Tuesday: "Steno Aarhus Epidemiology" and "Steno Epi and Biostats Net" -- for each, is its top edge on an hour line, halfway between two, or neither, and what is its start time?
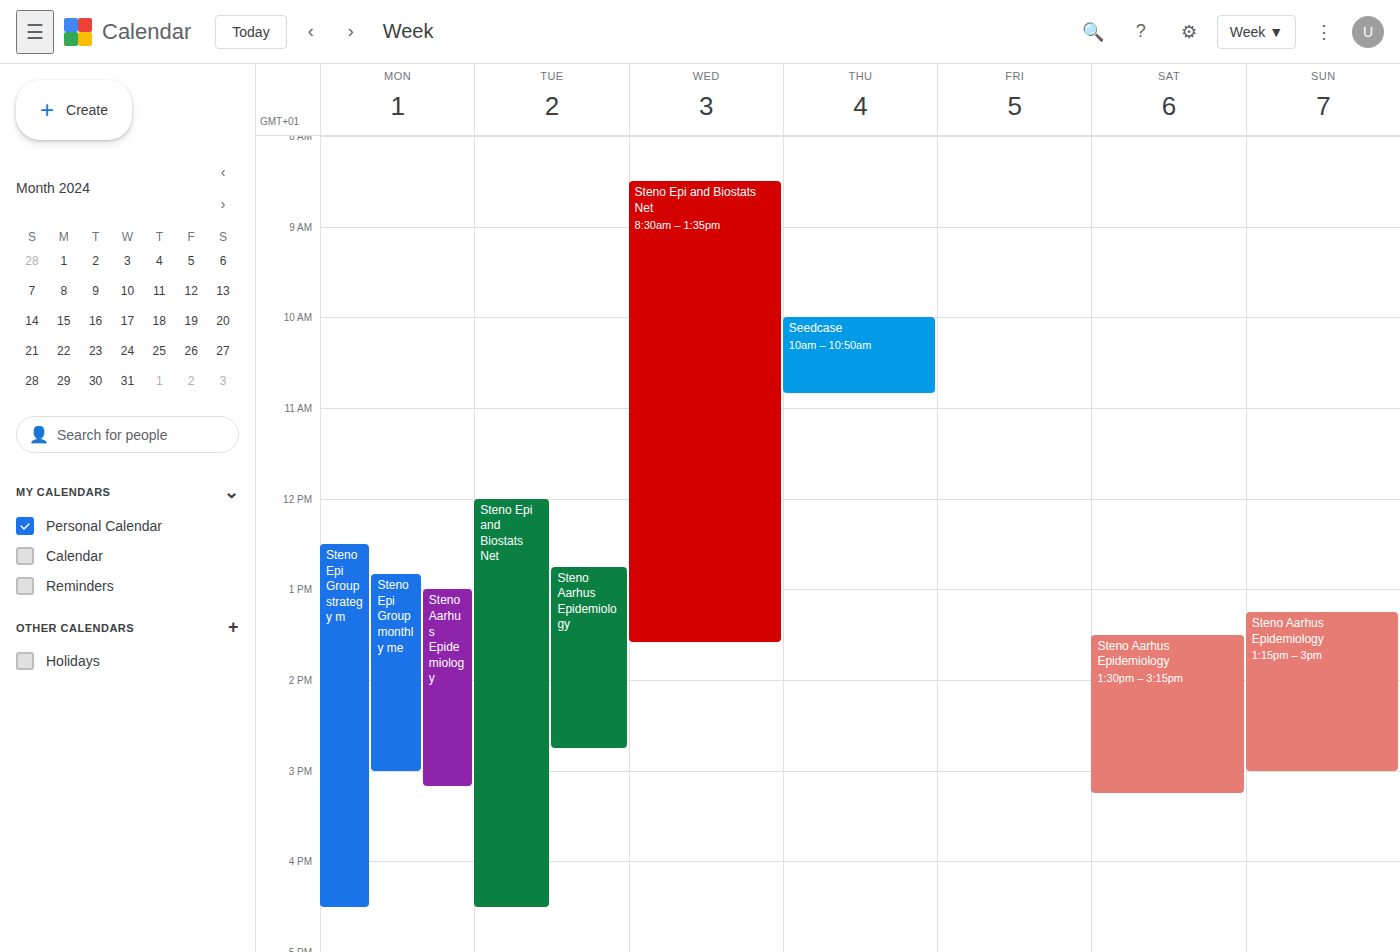
"Steno Aarhus Epidemiology": 12:45 PM, neither: three quarters of the way from the 12 PM line to the 1 PM line. "Steno Epi and Biostats Net": 12:00 PM, exactly on the 12 PM line.